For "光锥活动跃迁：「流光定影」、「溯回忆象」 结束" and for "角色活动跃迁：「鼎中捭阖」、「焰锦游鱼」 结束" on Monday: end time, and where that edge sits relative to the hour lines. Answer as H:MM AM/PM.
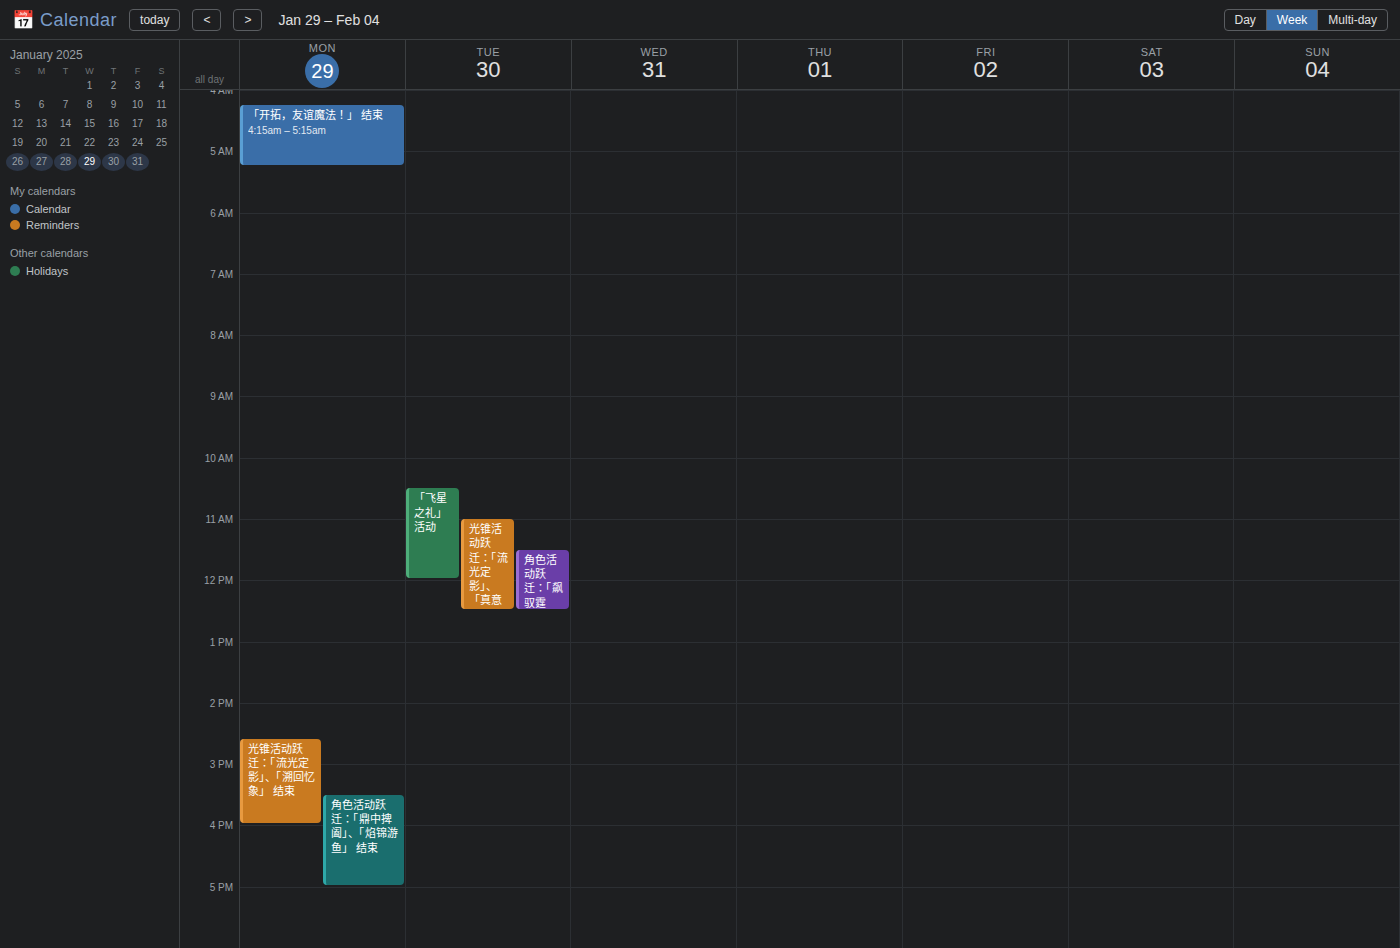
"光锥活动跃迁：「流光定影」、「溯回忆象」 结束": 4:00 PM, exactly on the 4 PM line. "角色活动跃迁：「鼎中捭阖」、「焰锦游鱼」 结束": 5:00 PM, exactly on the 5 PM line.